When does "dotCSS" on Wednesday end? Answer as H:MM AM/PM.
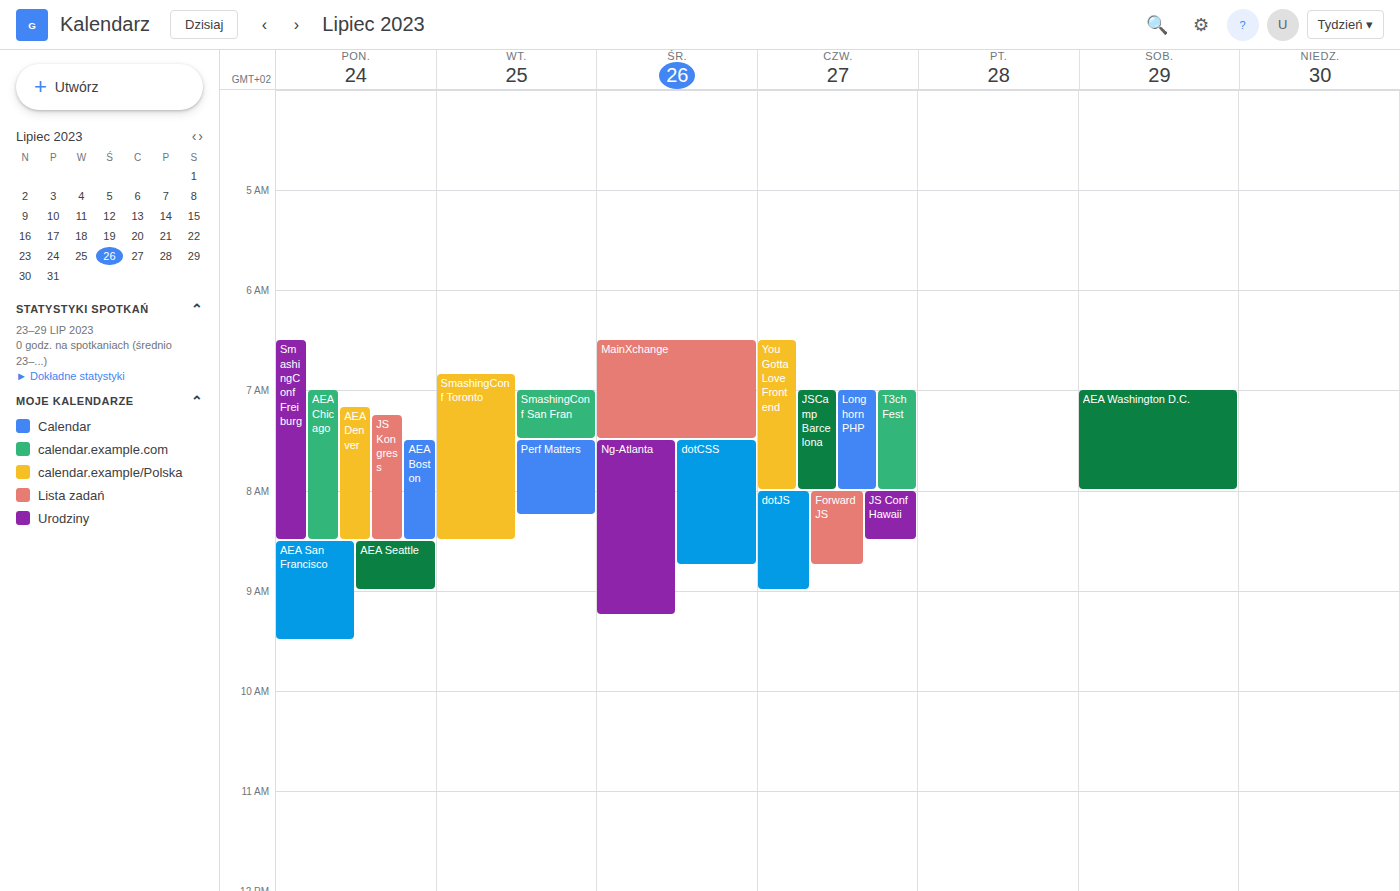
8:45 AM